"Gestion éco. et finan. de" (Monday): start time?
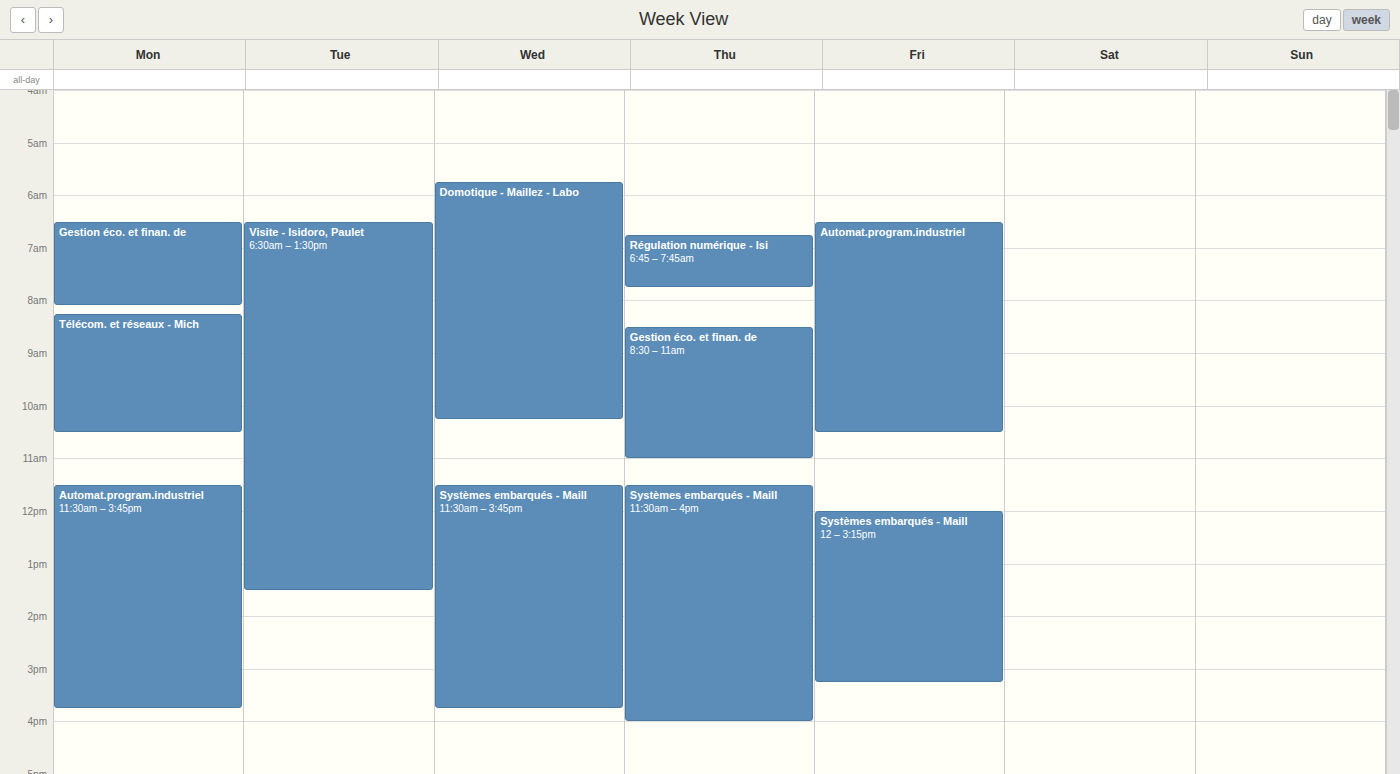
6:30 AM